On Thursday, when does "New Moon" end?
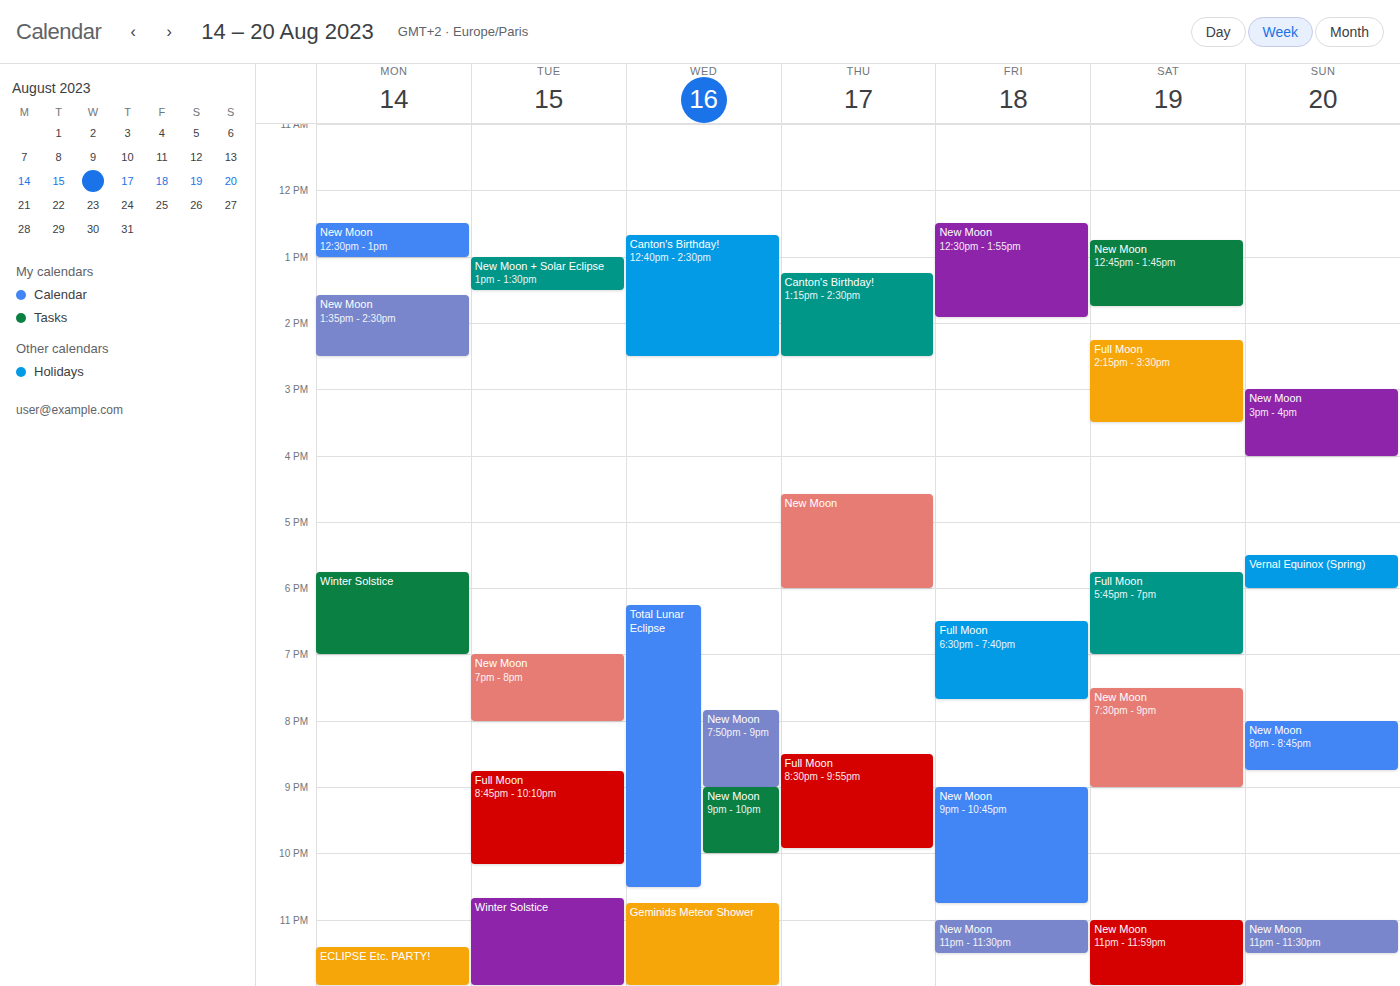
6:00 PM